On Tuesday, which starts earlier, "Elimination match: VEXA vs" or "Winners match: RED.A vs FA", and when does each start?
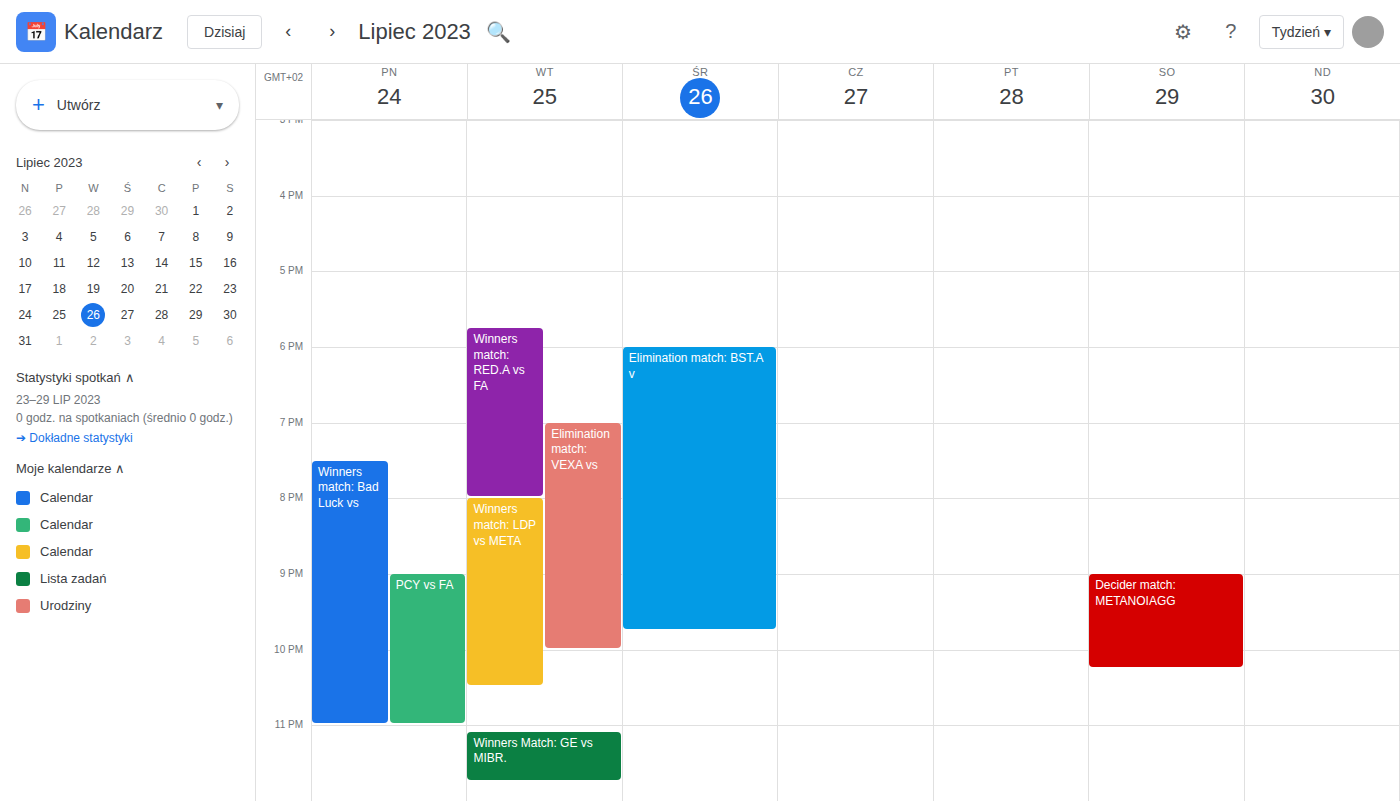
"Winners match: RED.A vs FA" 5:45 PM; "Elimination match: VEXA vs" 7:00 PM.